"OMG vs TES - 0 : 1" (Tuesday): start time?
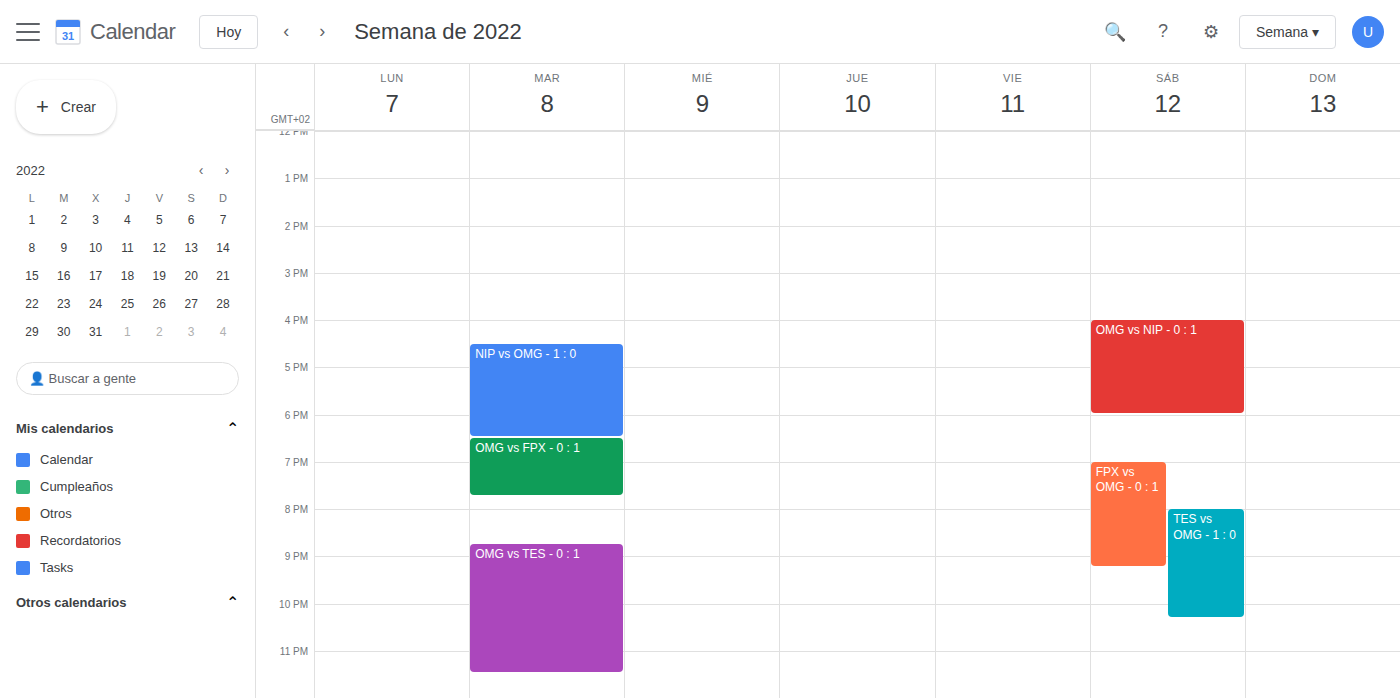
8:45 PM